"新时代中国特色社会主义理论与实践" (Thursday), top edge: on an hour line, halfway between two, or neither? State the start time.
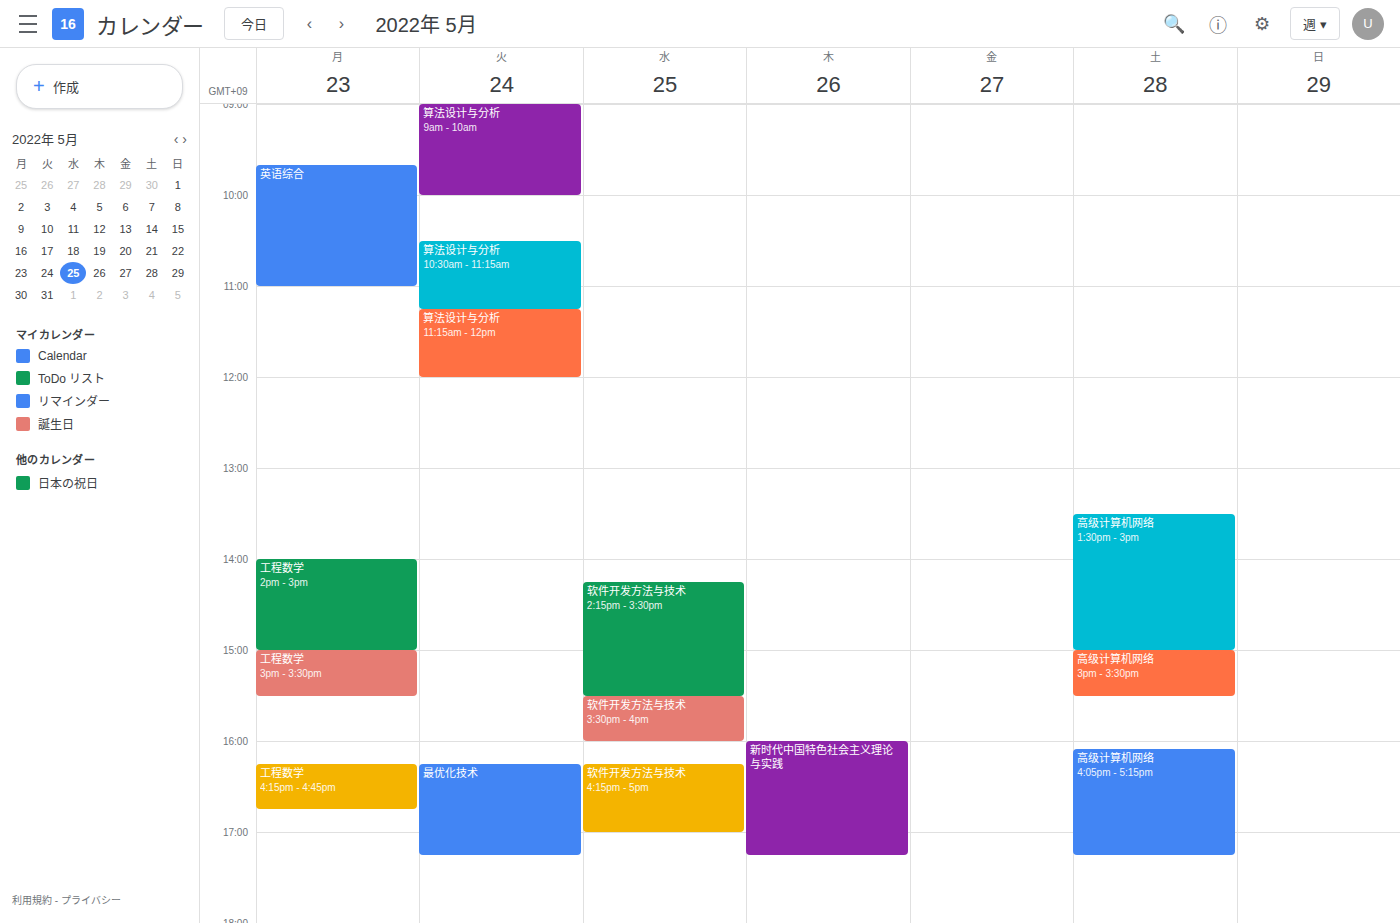
4:00 PM -- exactly on the 4 PM line.